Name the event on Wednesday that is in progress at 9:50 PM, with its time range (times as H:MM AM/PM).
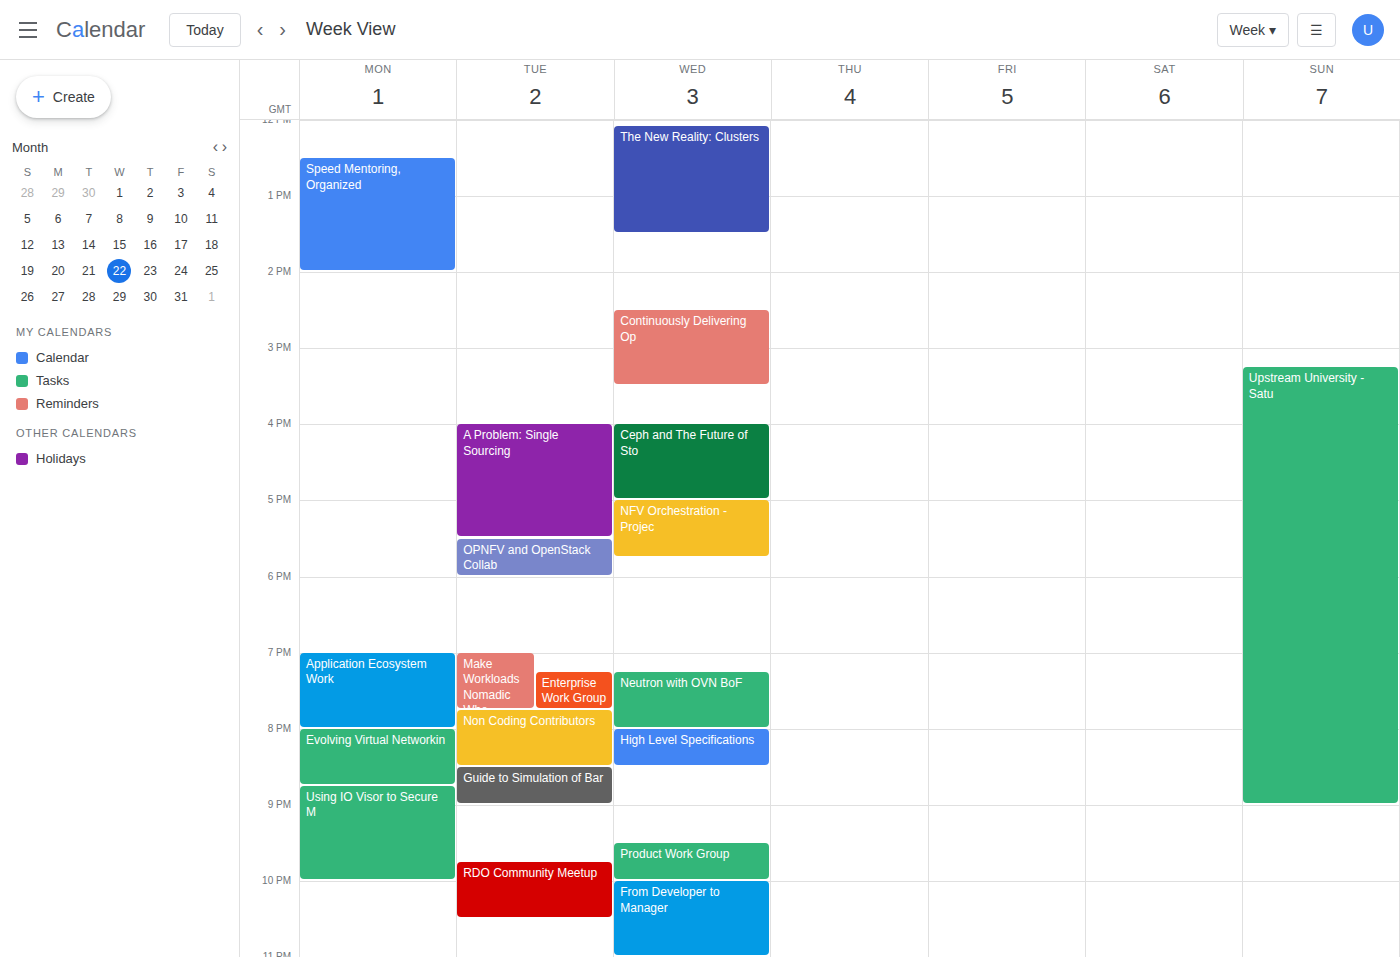
"Product Work Group", 9:30 PM to 10:00 PM